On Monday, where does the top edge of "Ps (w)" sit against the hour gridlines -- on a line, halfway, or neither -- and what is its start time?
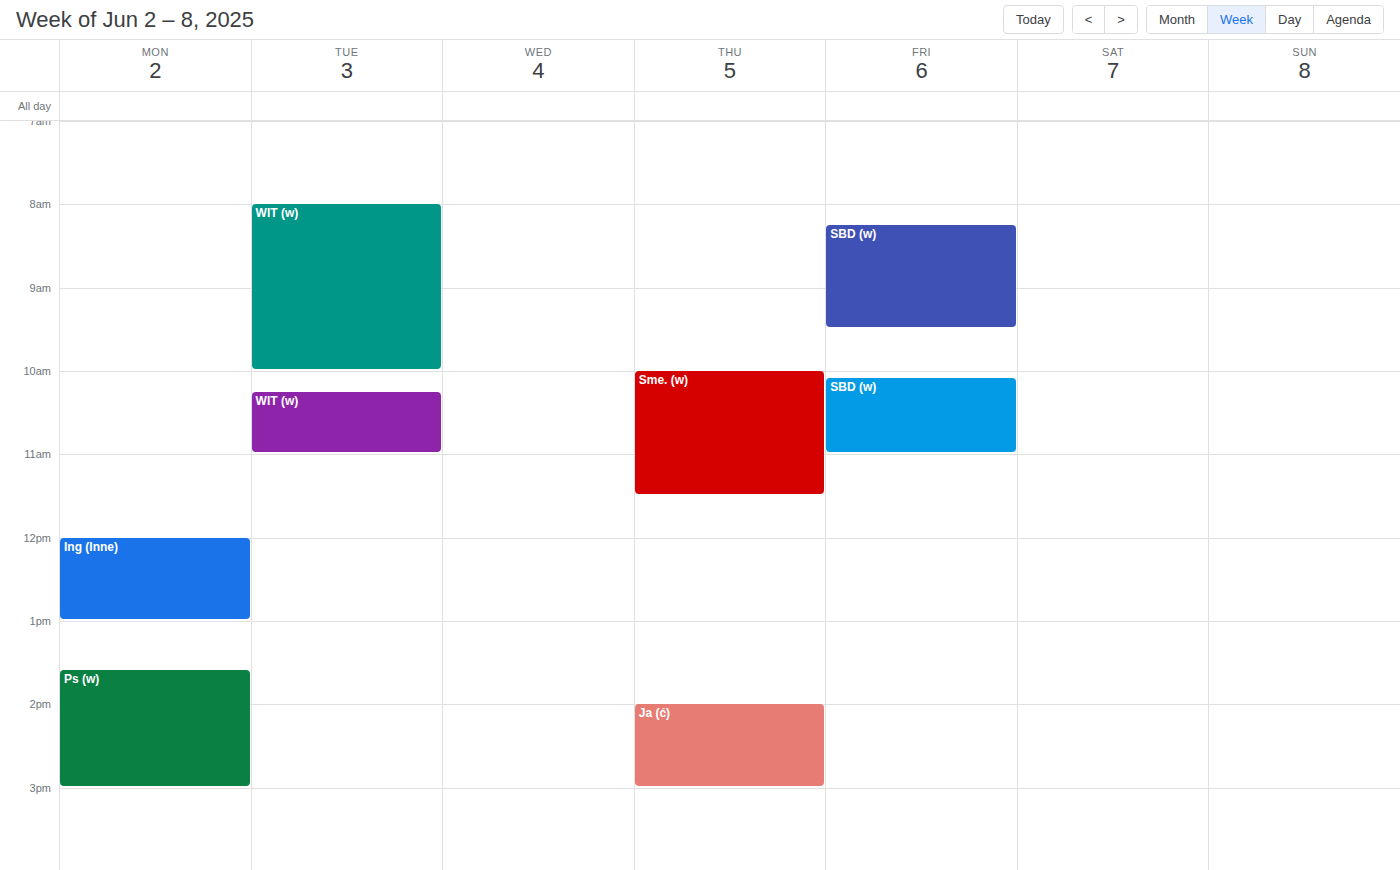
1:35 PM -- neither: 35 minutes below the 1 PM line and 25 minutes above the 2 PM line.